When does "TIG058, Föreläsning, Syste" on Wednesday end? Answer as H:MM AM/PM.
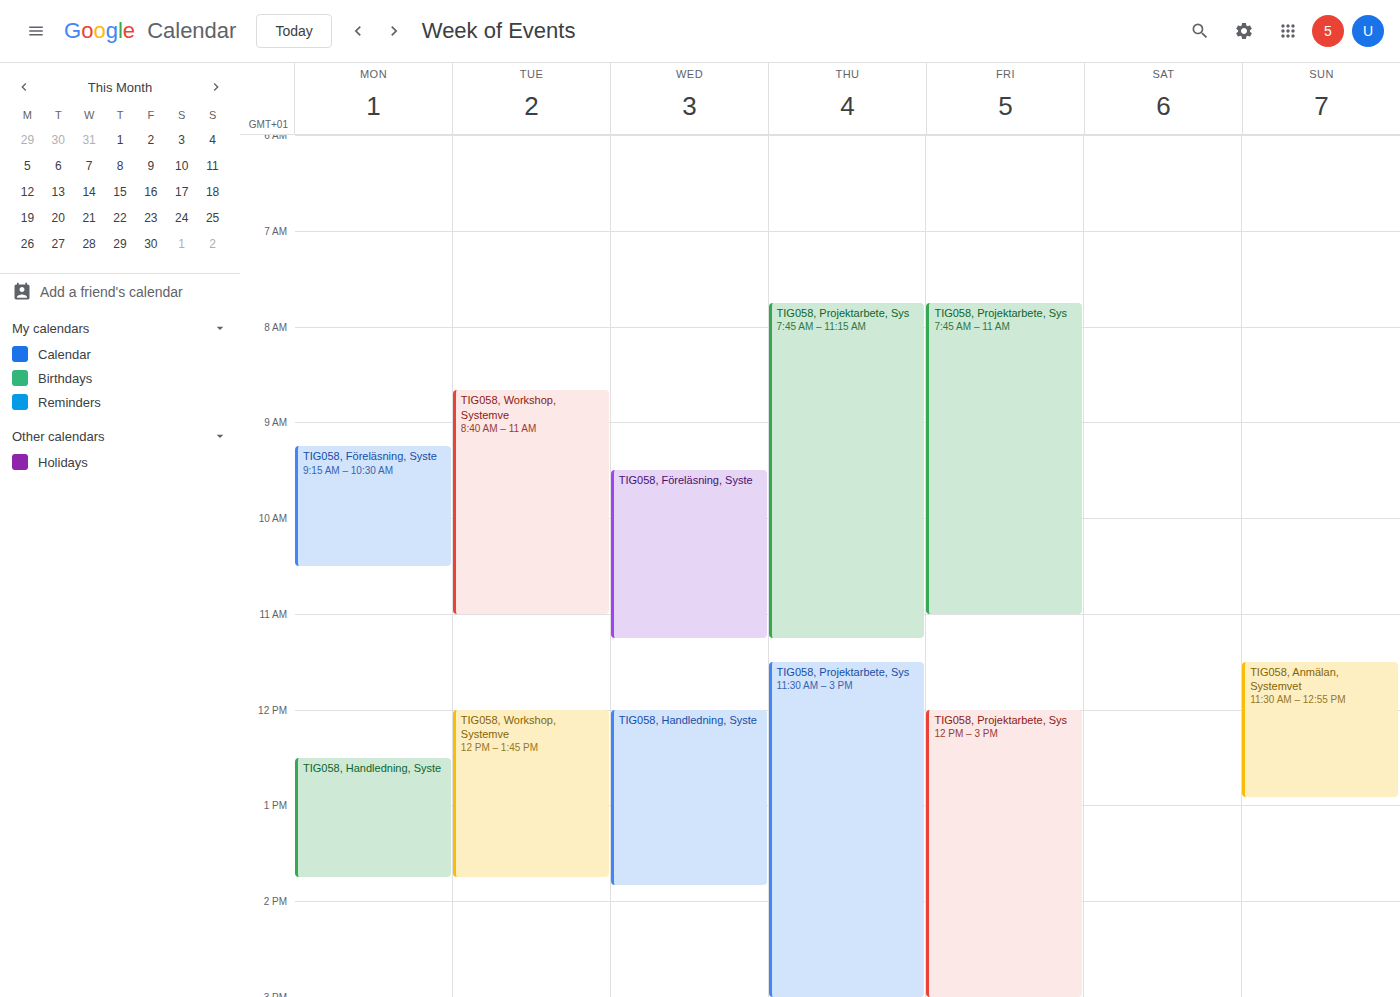
11:15 AM